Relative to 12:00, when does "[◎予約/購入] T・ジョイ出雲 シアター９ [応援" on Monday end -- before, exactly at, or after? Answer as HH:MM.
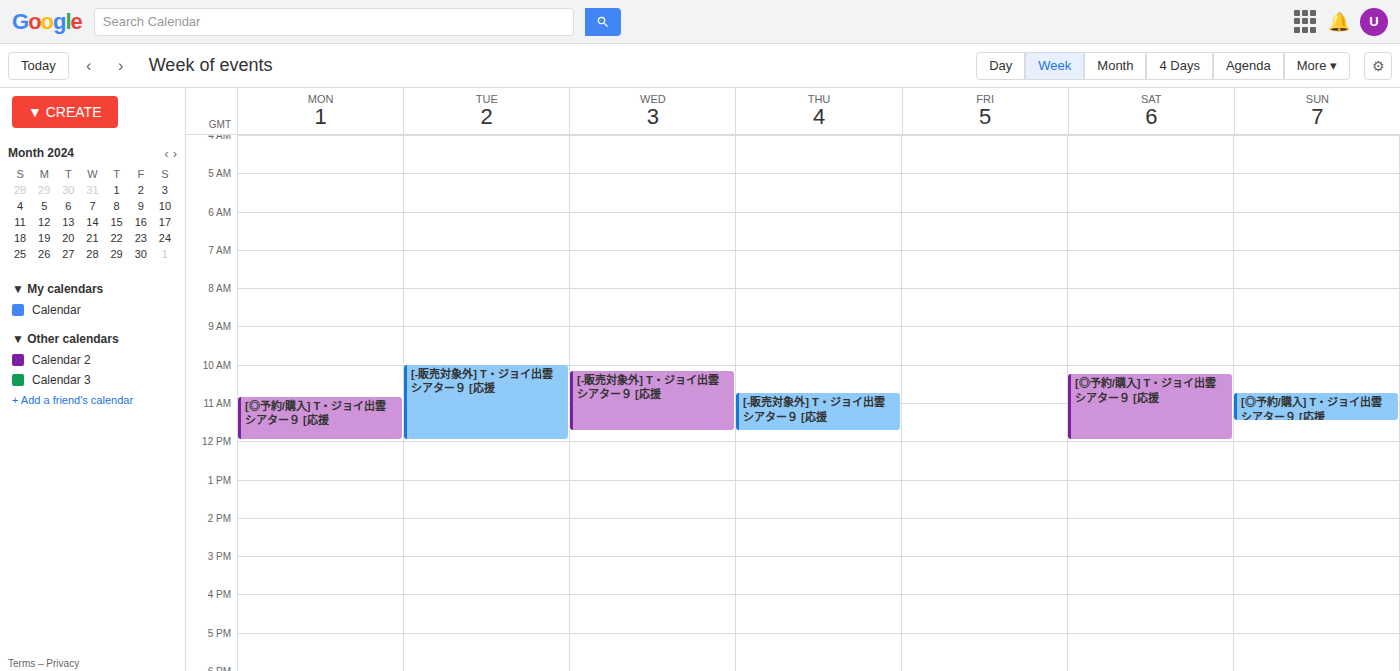
12:00 -- exactly at 12:00, on the 12:00 line.